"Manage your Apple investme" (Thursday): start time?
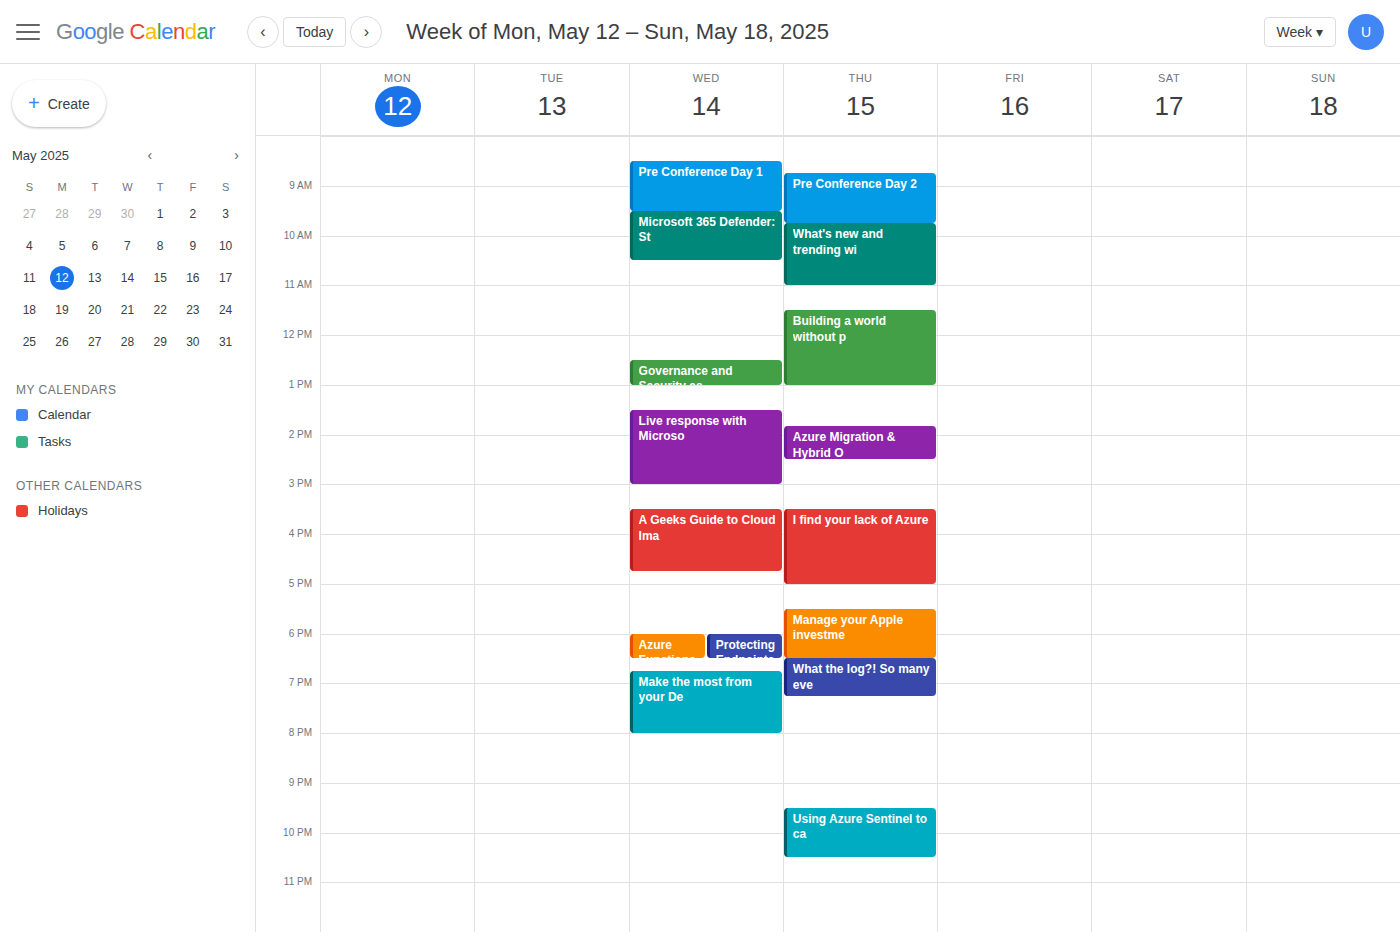
5:30 PM